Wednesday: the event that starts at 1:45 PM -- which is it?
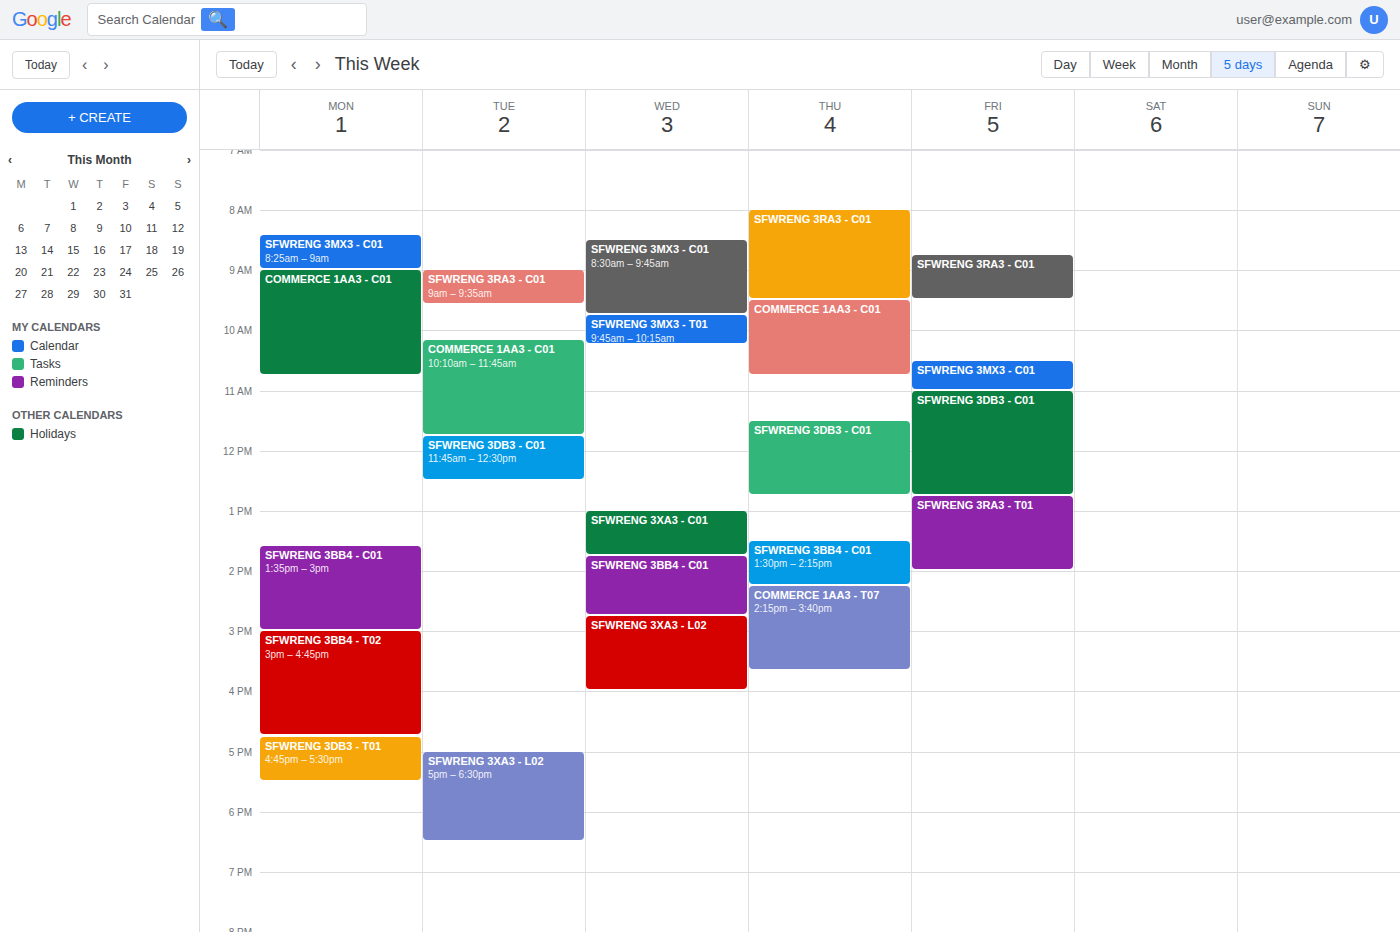
"SFWRENG 3BB4 - C01"